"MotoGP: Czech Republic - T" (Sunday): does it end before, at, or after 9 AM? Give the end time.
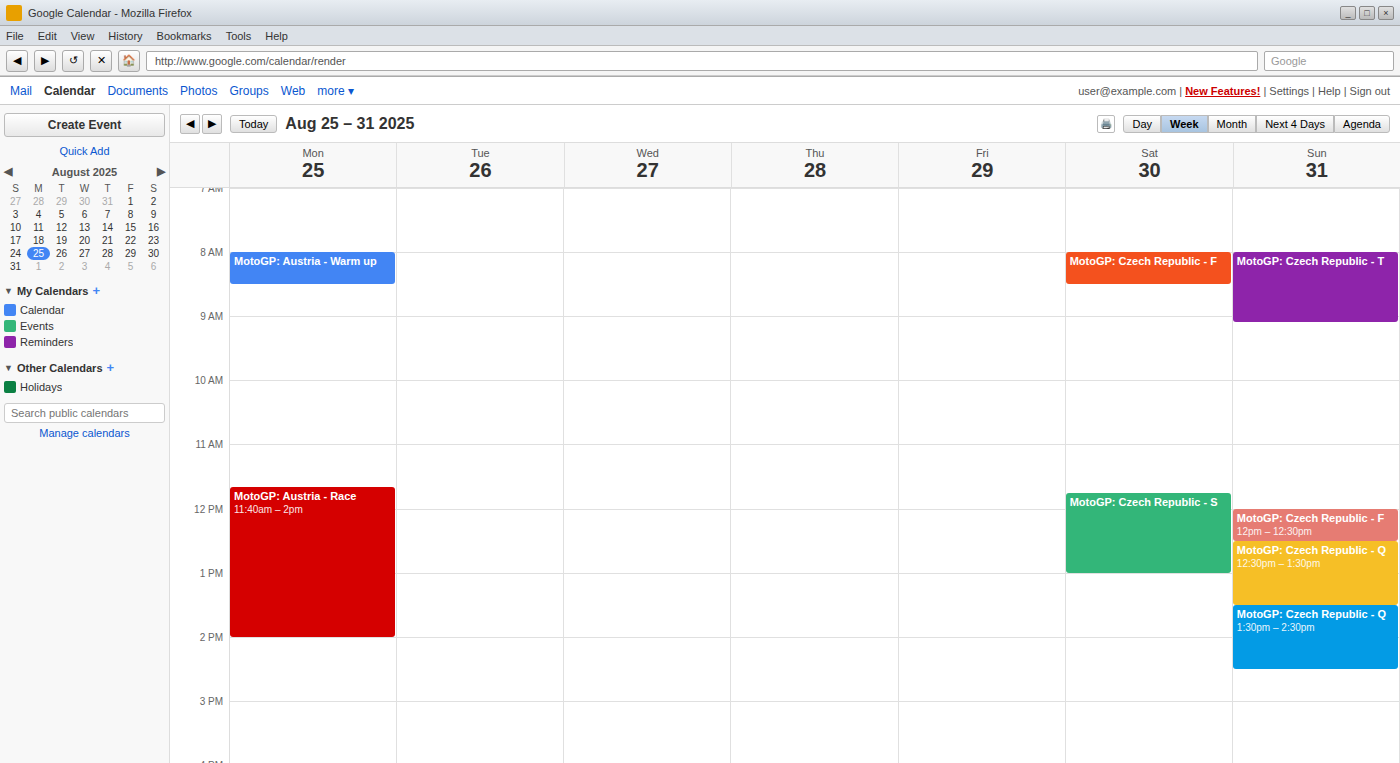
9:05 AM -- after 9 AM, 5 minutes below the 9 AM line.